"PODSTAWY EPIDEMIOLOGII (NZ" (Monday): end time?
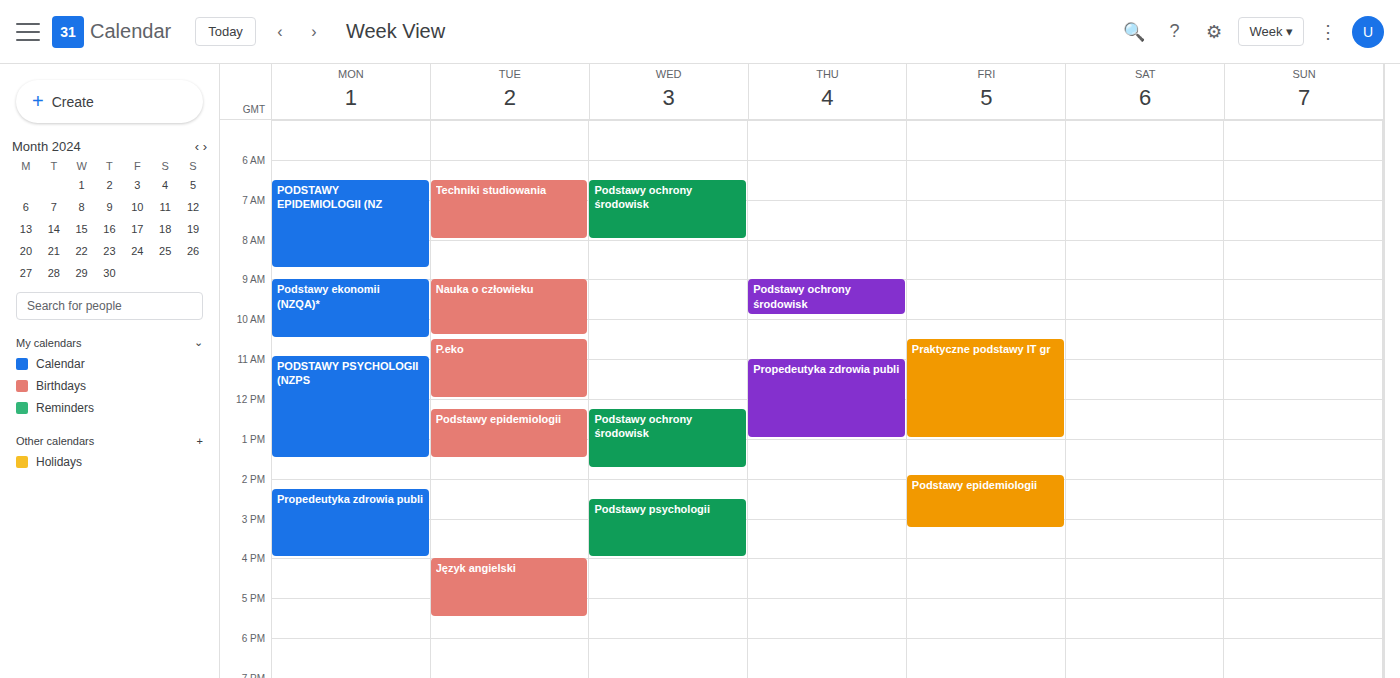
8:45 AM